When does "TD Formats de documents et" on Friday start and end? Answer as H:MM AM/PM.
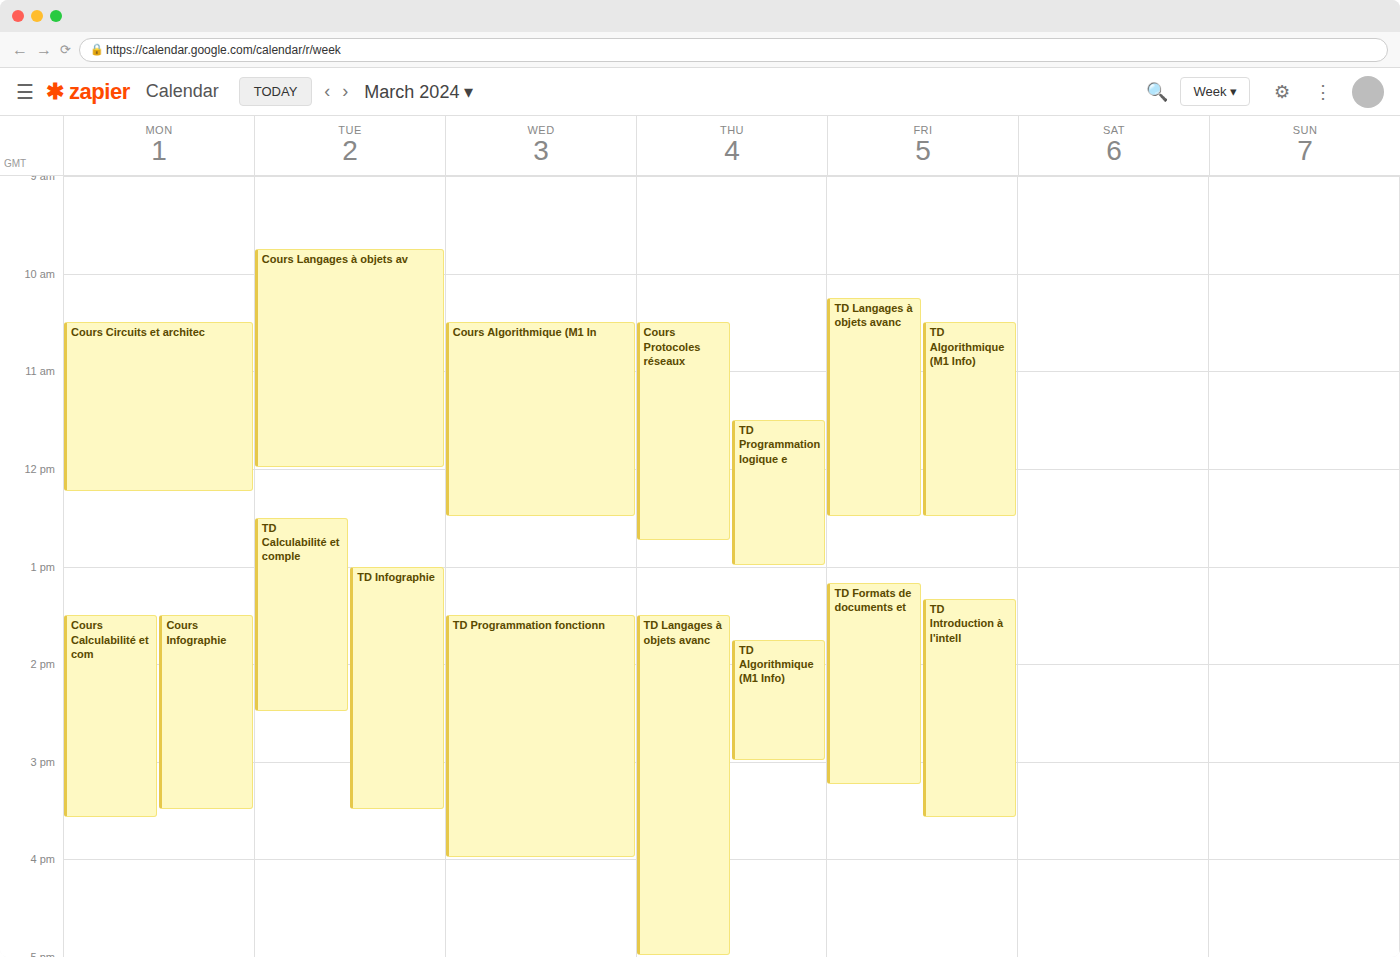
1:10 PM to 3:15 PM